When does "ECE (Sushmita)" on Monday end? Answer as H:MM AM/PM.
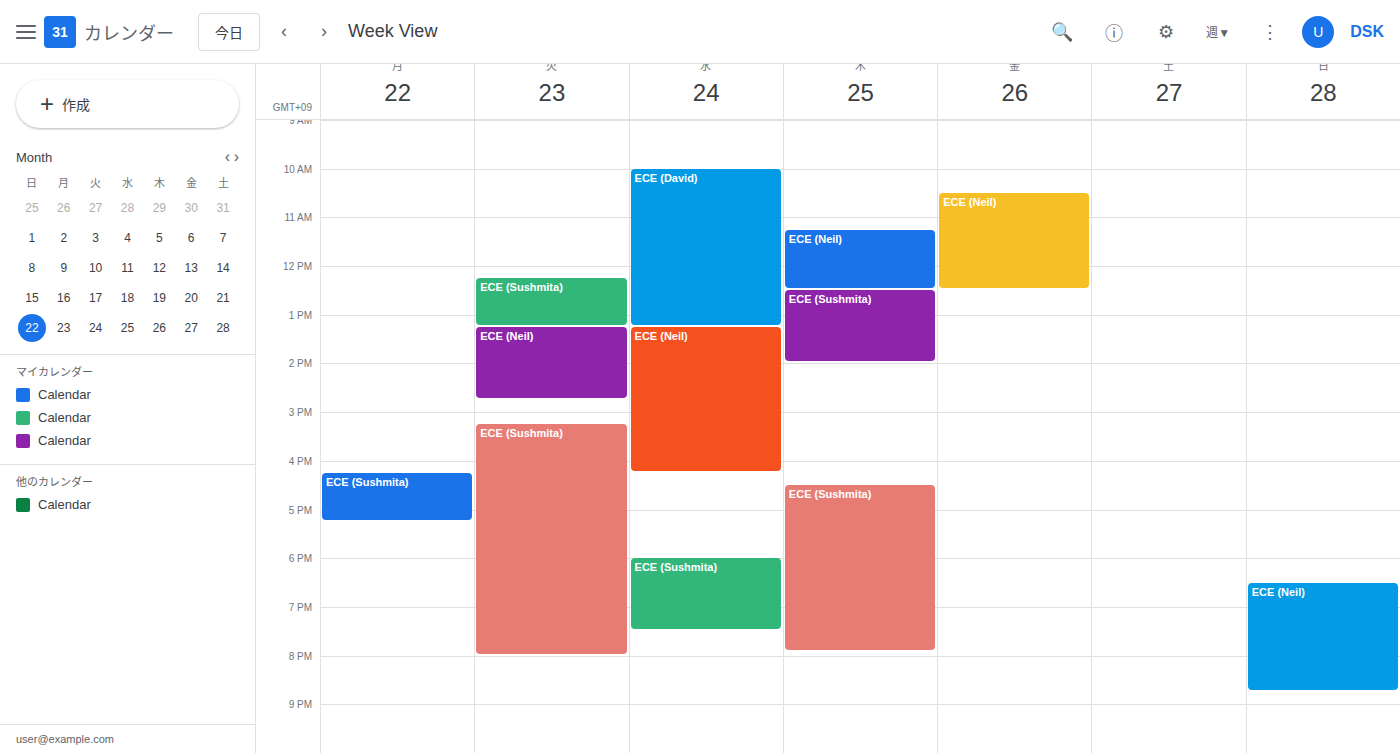
5:15 PM